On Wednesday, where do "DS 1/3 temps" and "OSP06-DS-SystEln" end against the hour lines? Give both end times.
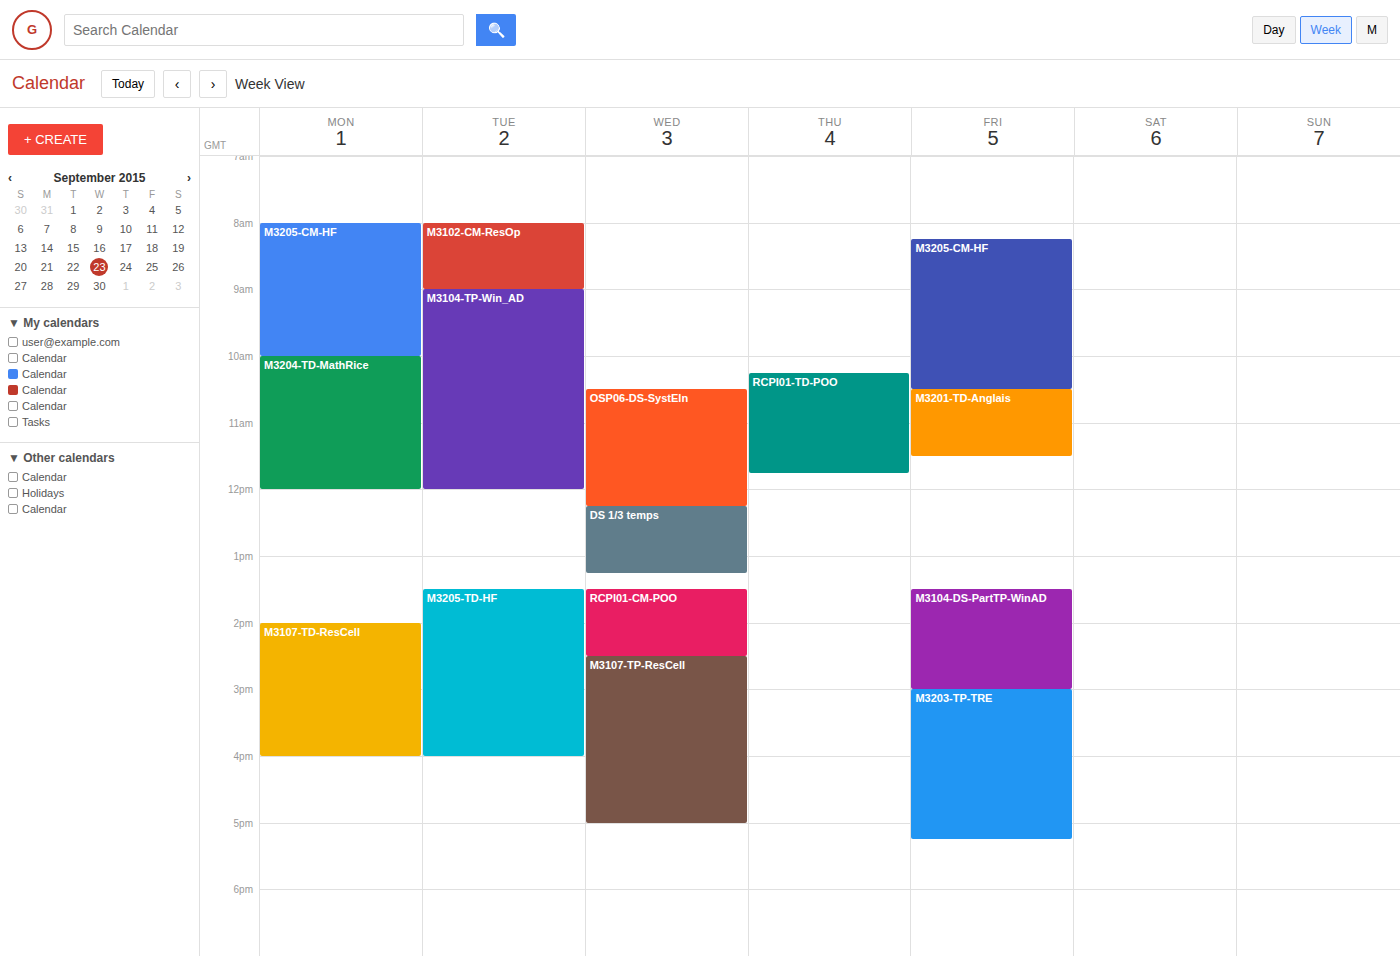
"DS 1/3 temps": 1:15 PM, neither: a quarter of the way from the 1 PM line to the 2 PM line. "OSP06-DS-SystEln": 12:15 PM, neither: a quarter of the way from the 12 PM line to the 1 PM line.